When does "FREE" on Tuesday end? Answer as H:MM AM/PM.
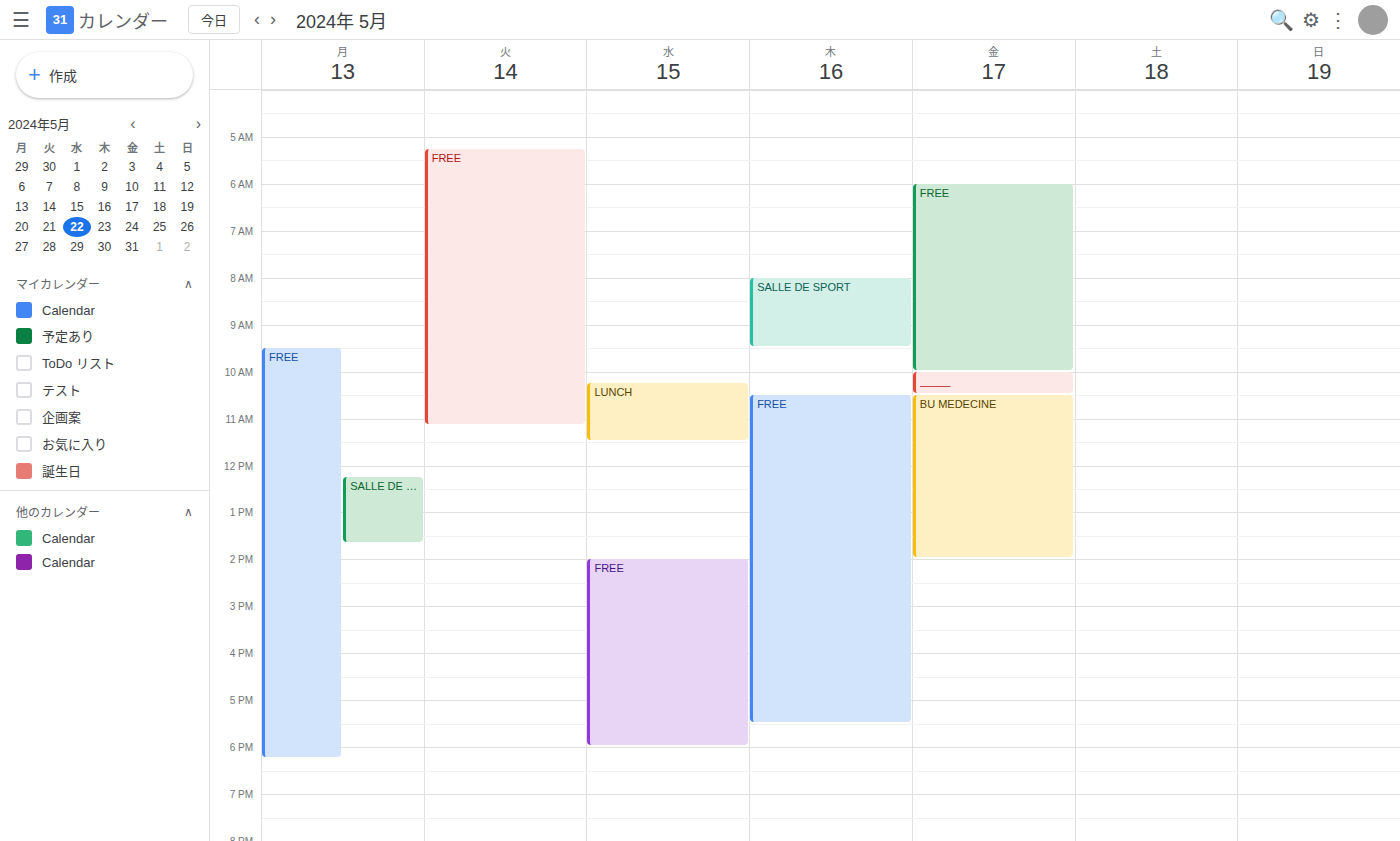
11:10 AM